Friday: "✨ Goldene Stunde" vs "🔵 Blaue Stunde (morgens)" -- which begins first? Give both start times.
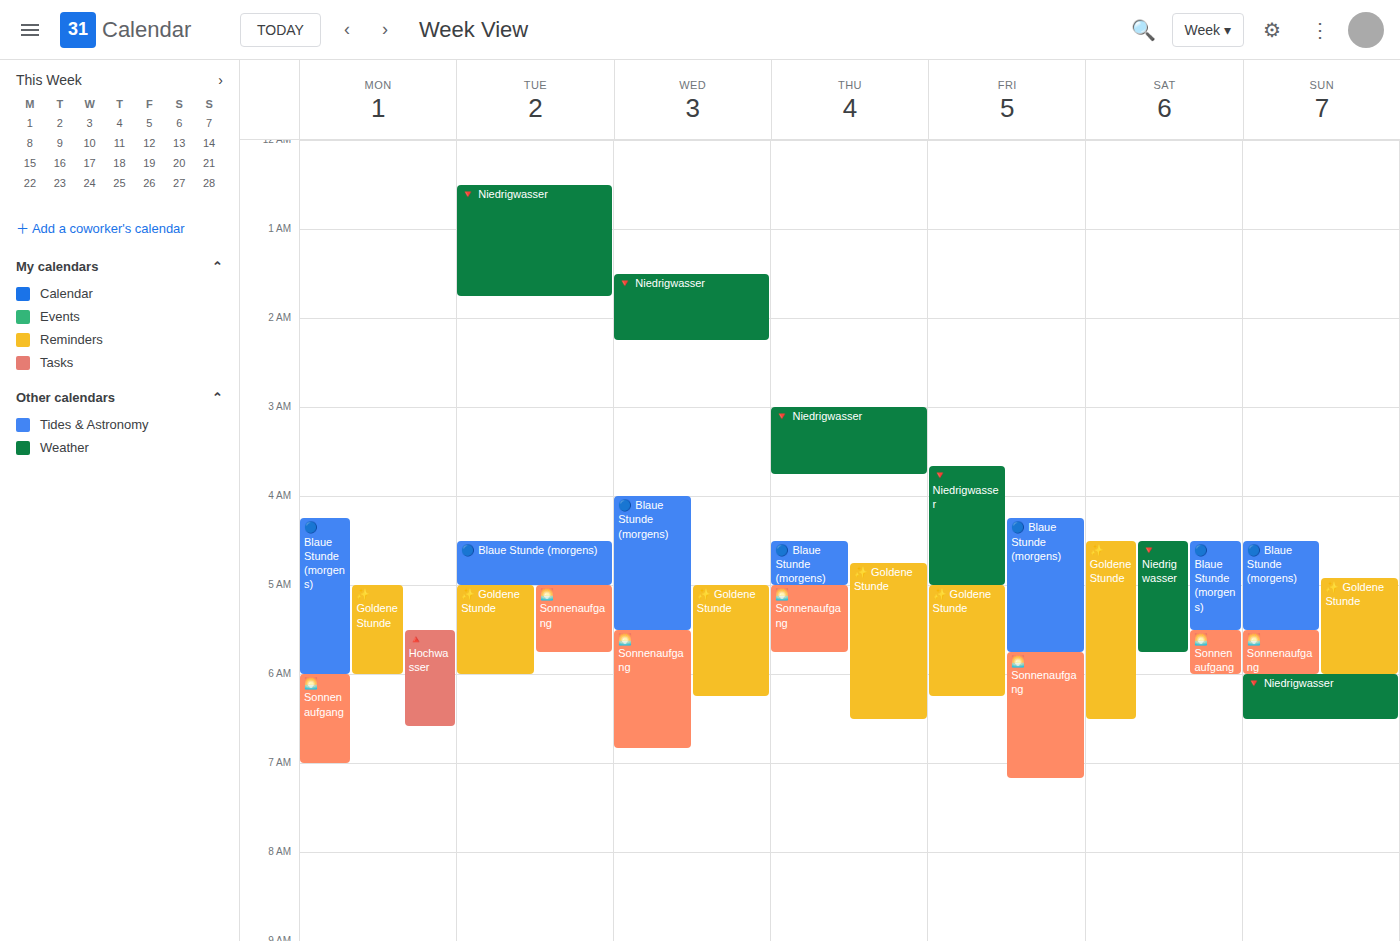
"🔵 Blaue Stunde (morgens)" 4:15 AM; "✨ Goldene Stunde" 5:00 AM.